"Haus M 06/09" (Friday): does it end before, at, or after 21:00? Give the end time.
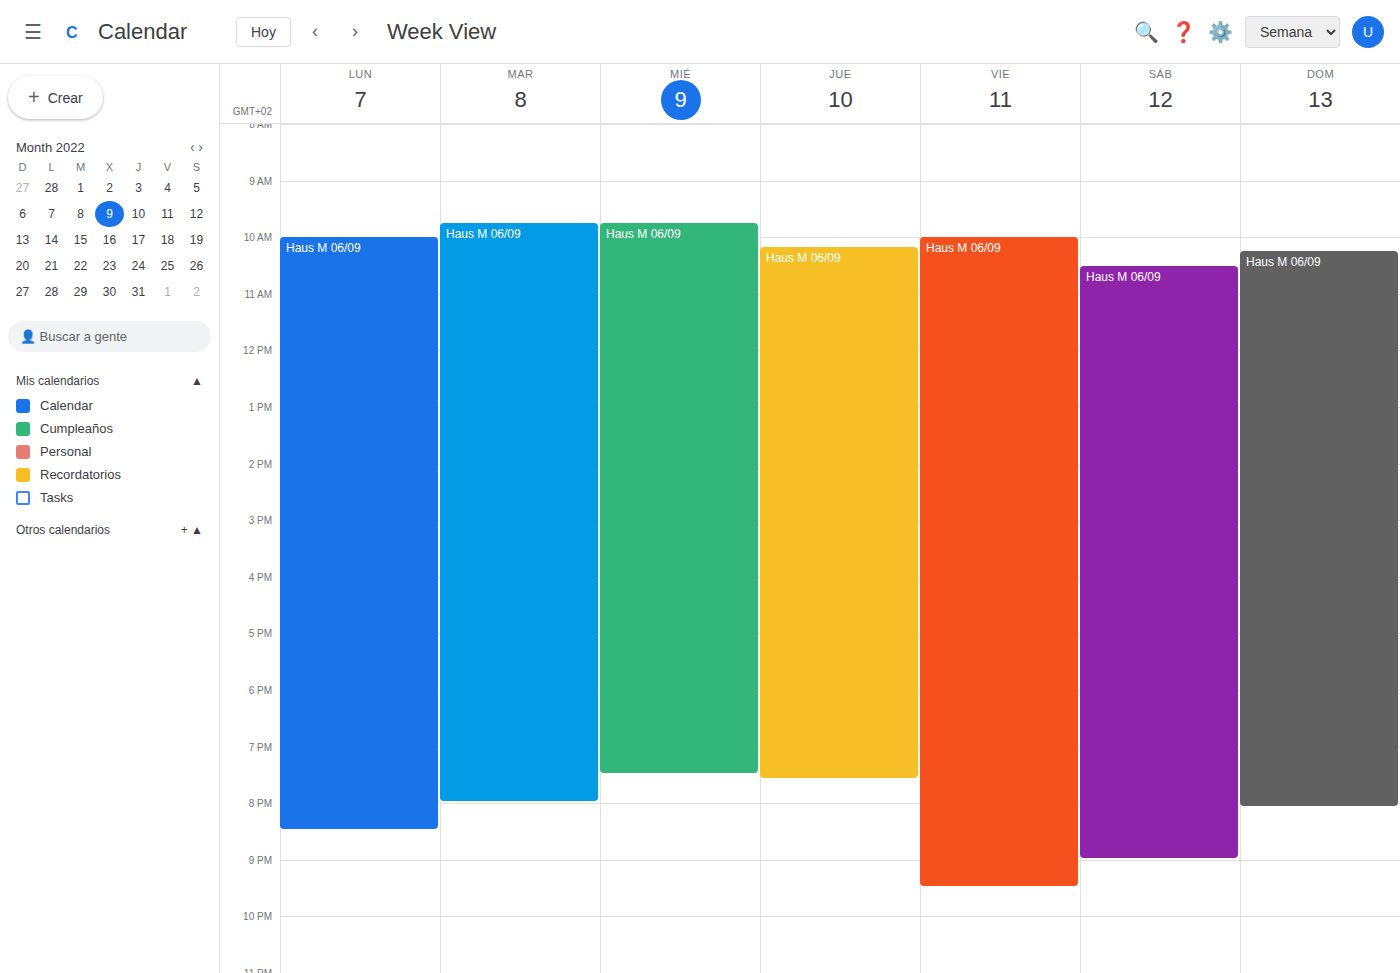
21:30 -- after 21:00, 30 minutes below the 21:00 line.